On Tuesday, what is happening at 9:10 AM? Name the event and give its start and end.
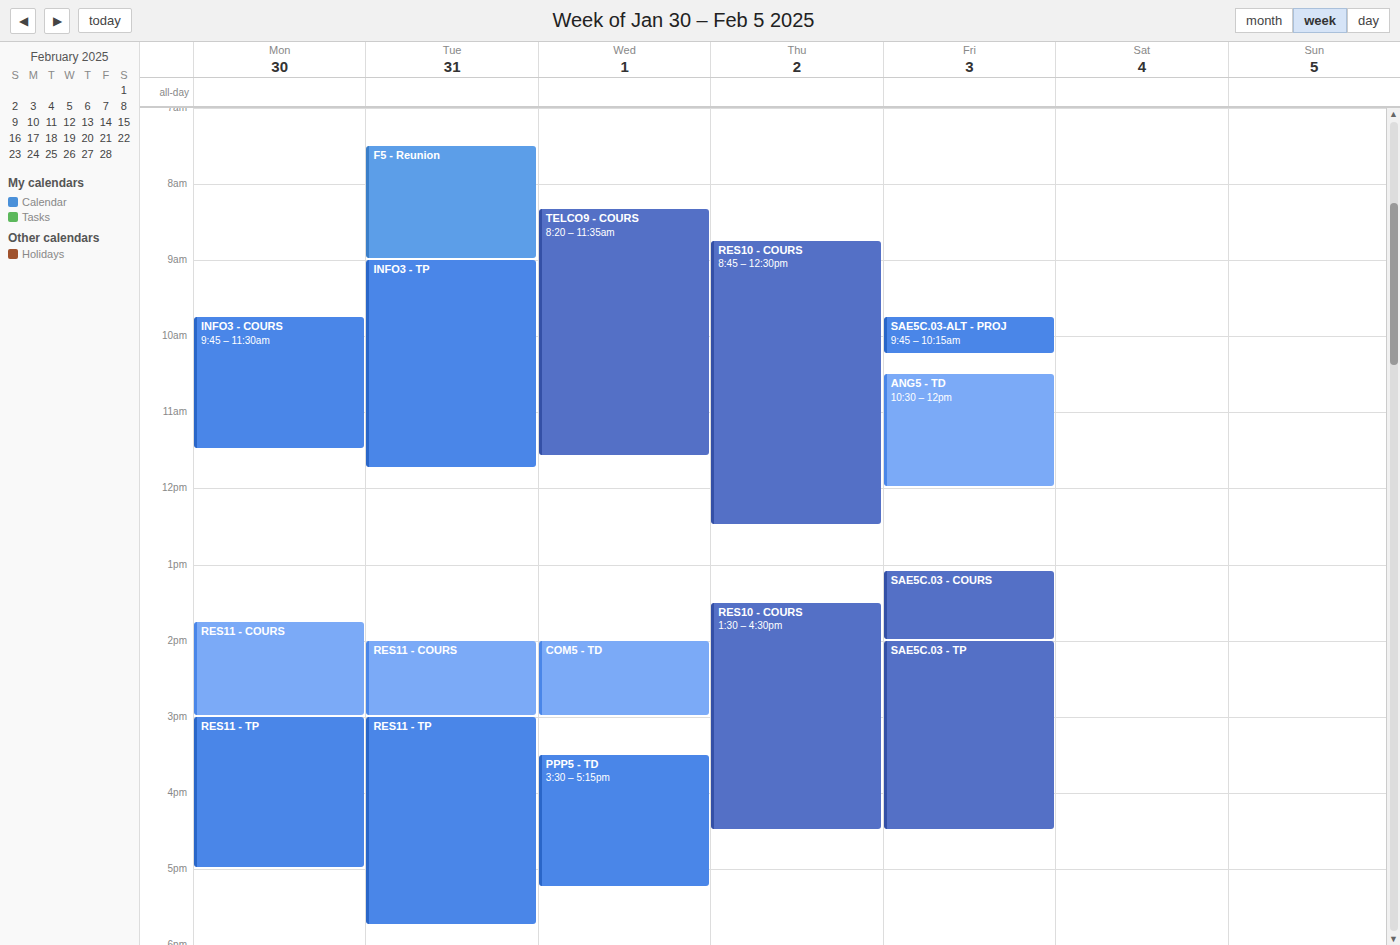
"INFO3 - TP", 9:00 AM to 11:45 AM